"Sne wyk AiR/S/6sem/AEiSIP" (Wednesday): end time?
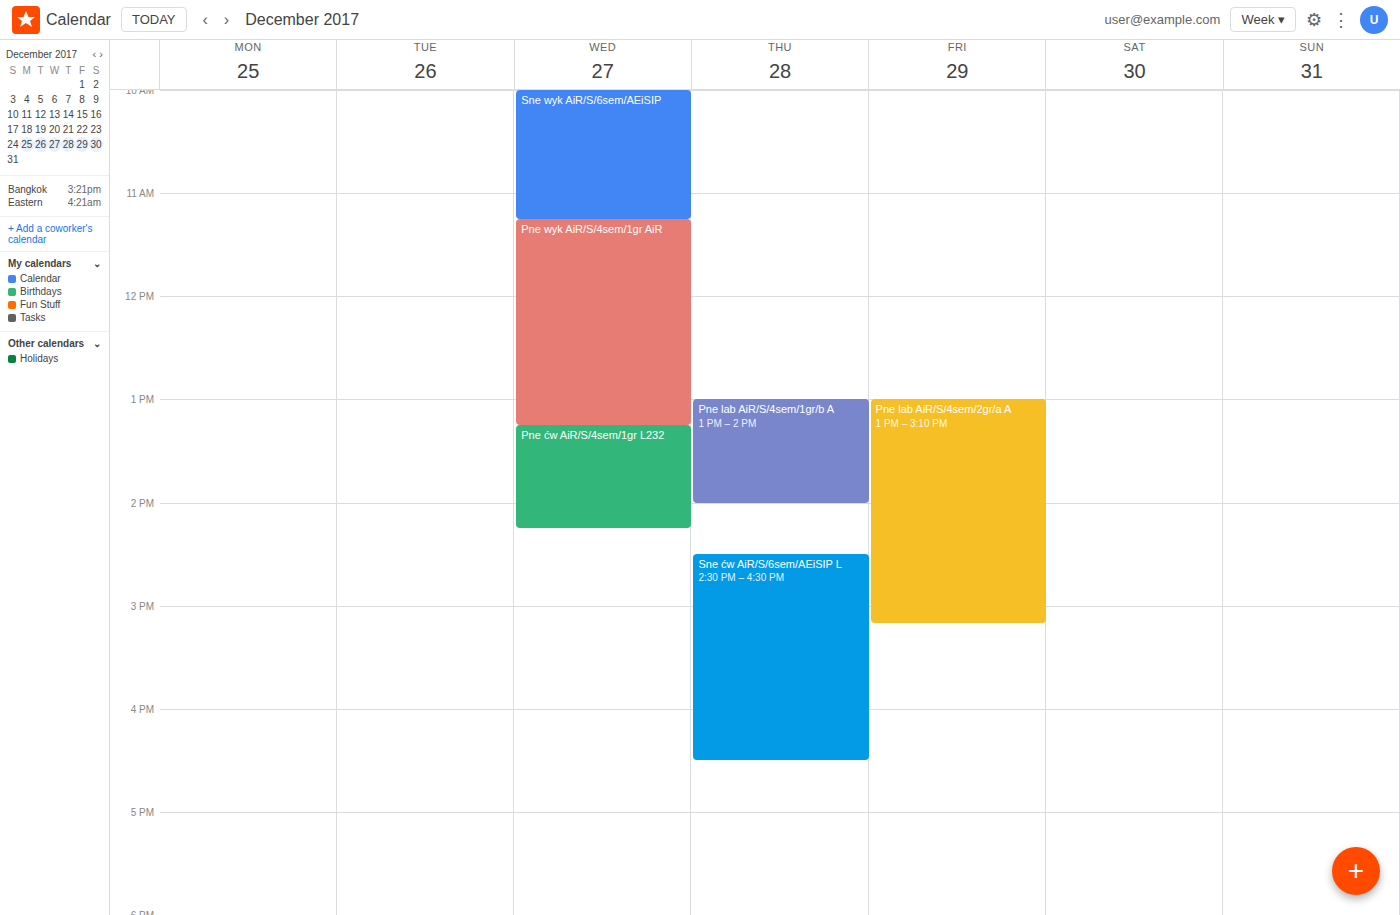
11:15